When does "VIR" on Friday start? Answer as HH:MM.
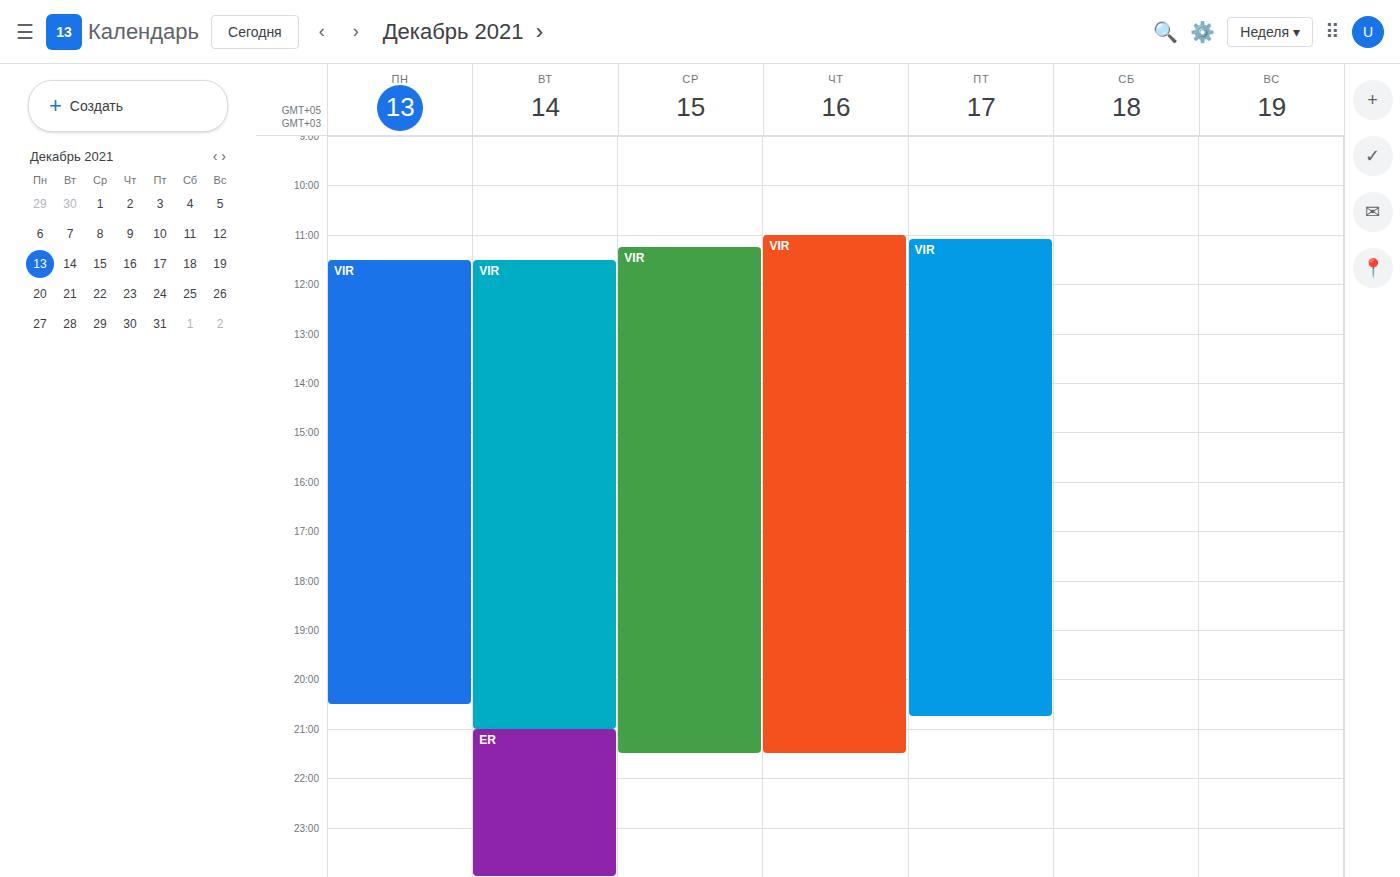
11:05